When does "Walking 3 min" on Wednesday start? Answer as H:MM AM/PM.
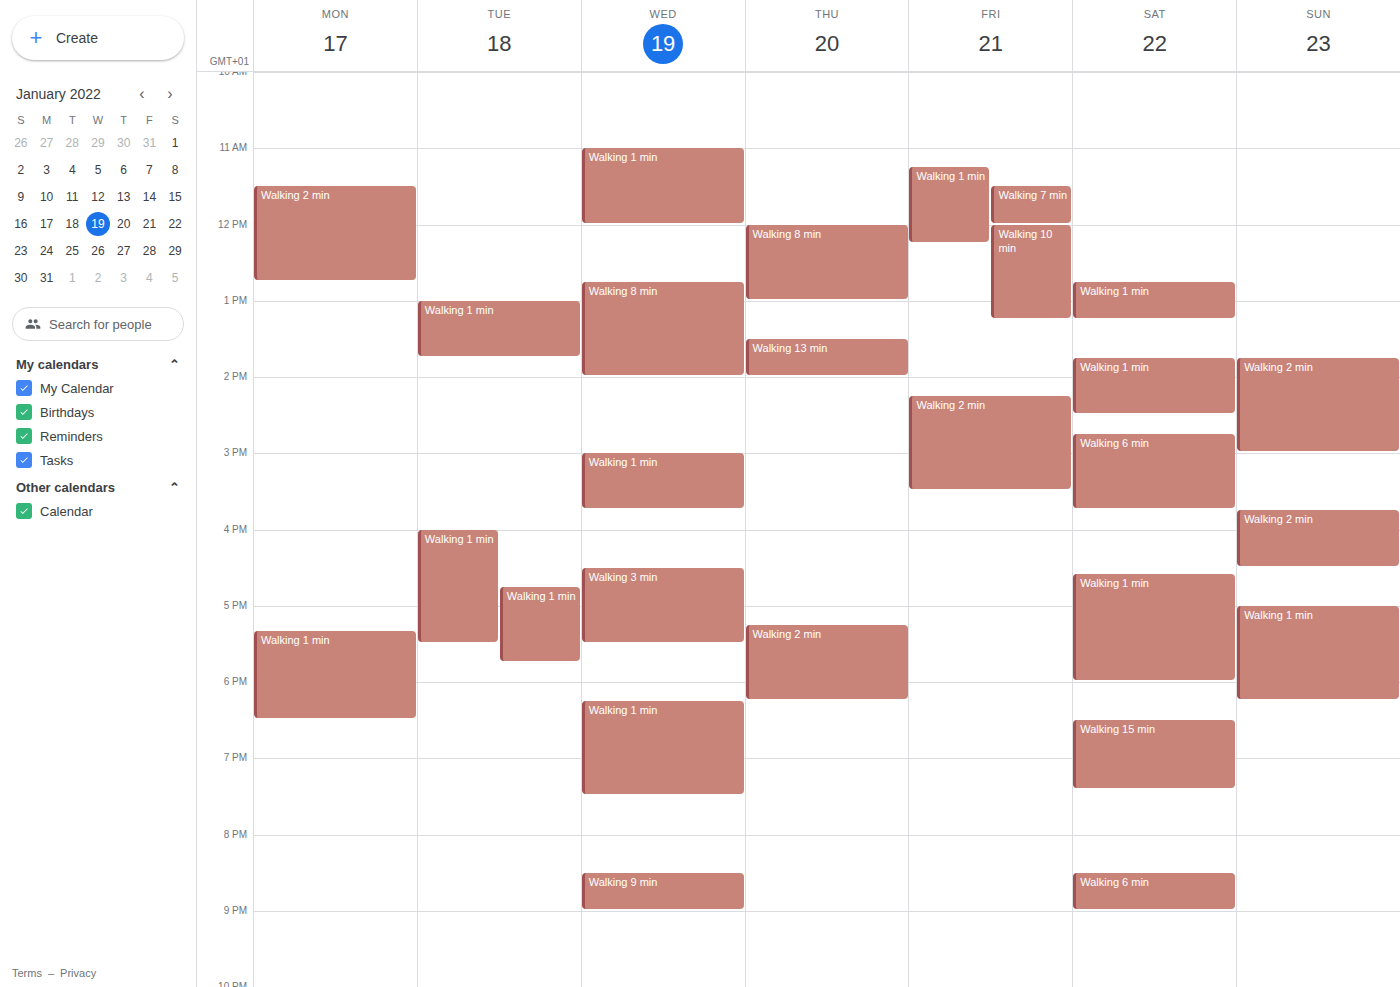
4:30 PM